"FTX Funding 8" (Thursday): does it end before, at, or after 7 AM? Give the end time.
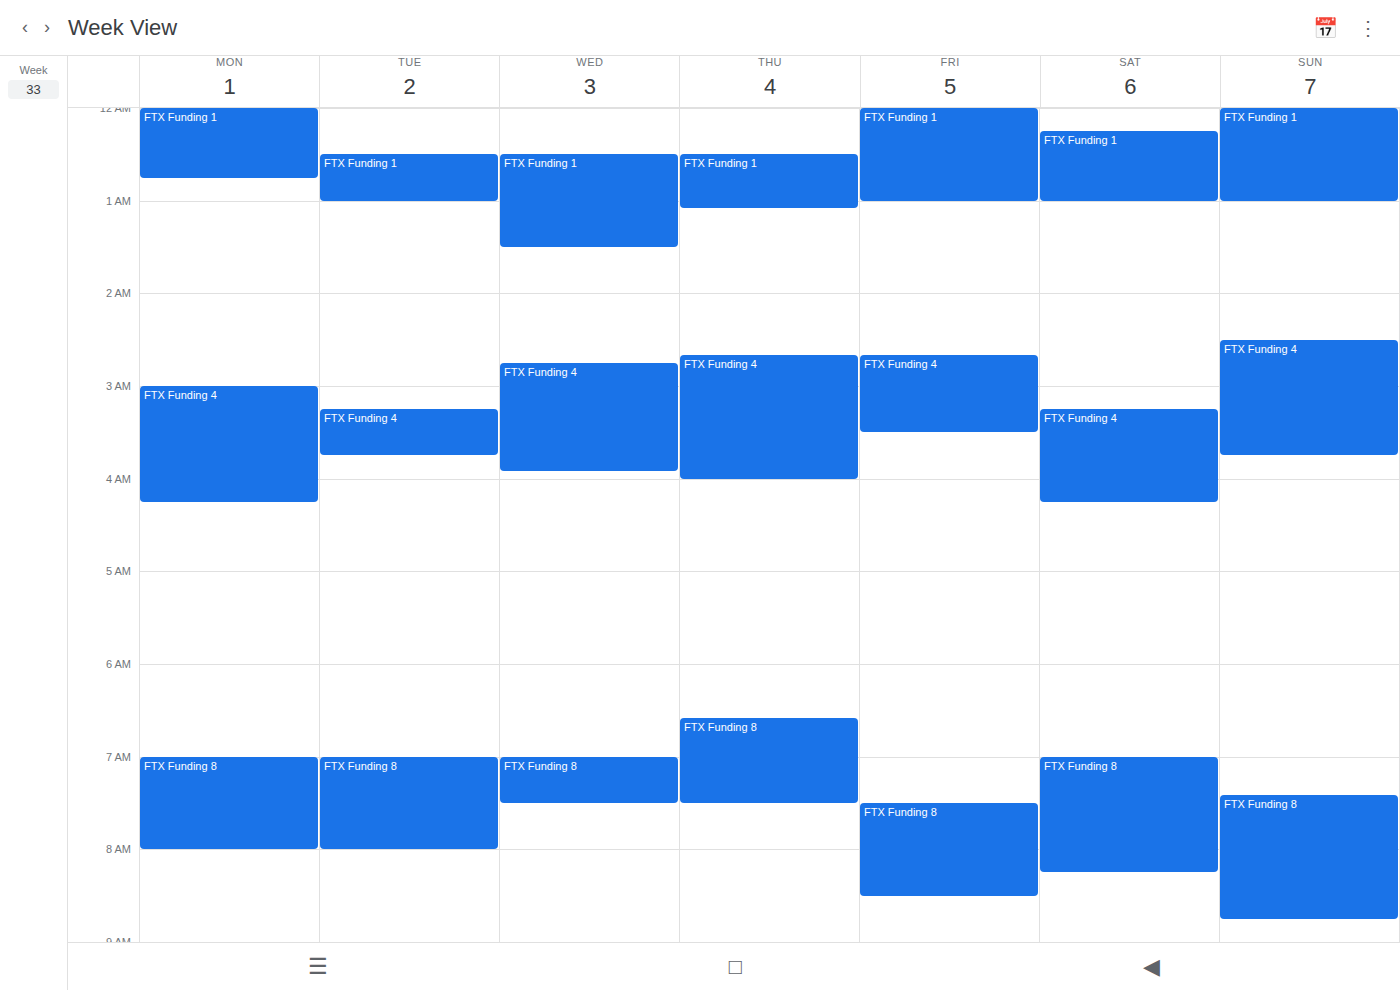
7:30 AM -- after 7 AM, 30 minutes below the 7 AM line.